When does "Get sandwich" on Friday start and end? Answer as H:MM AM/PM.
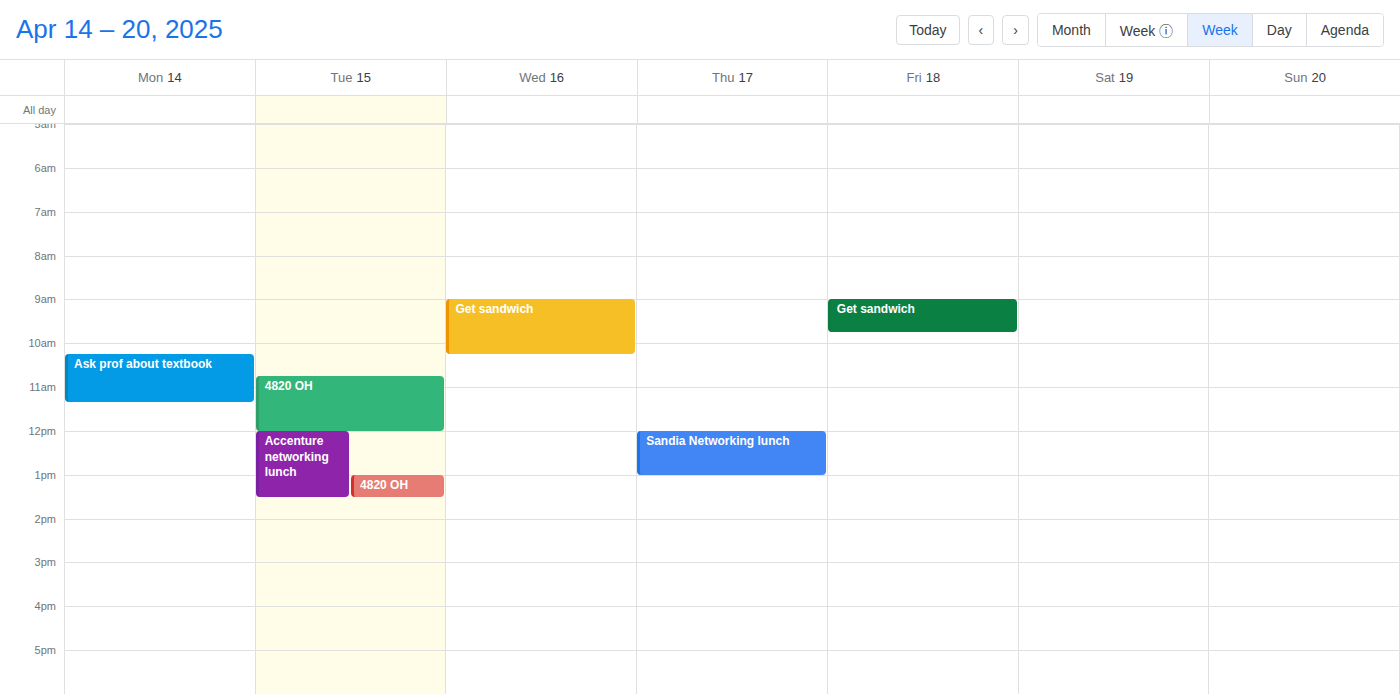
9:00 AM to 9:45 AM